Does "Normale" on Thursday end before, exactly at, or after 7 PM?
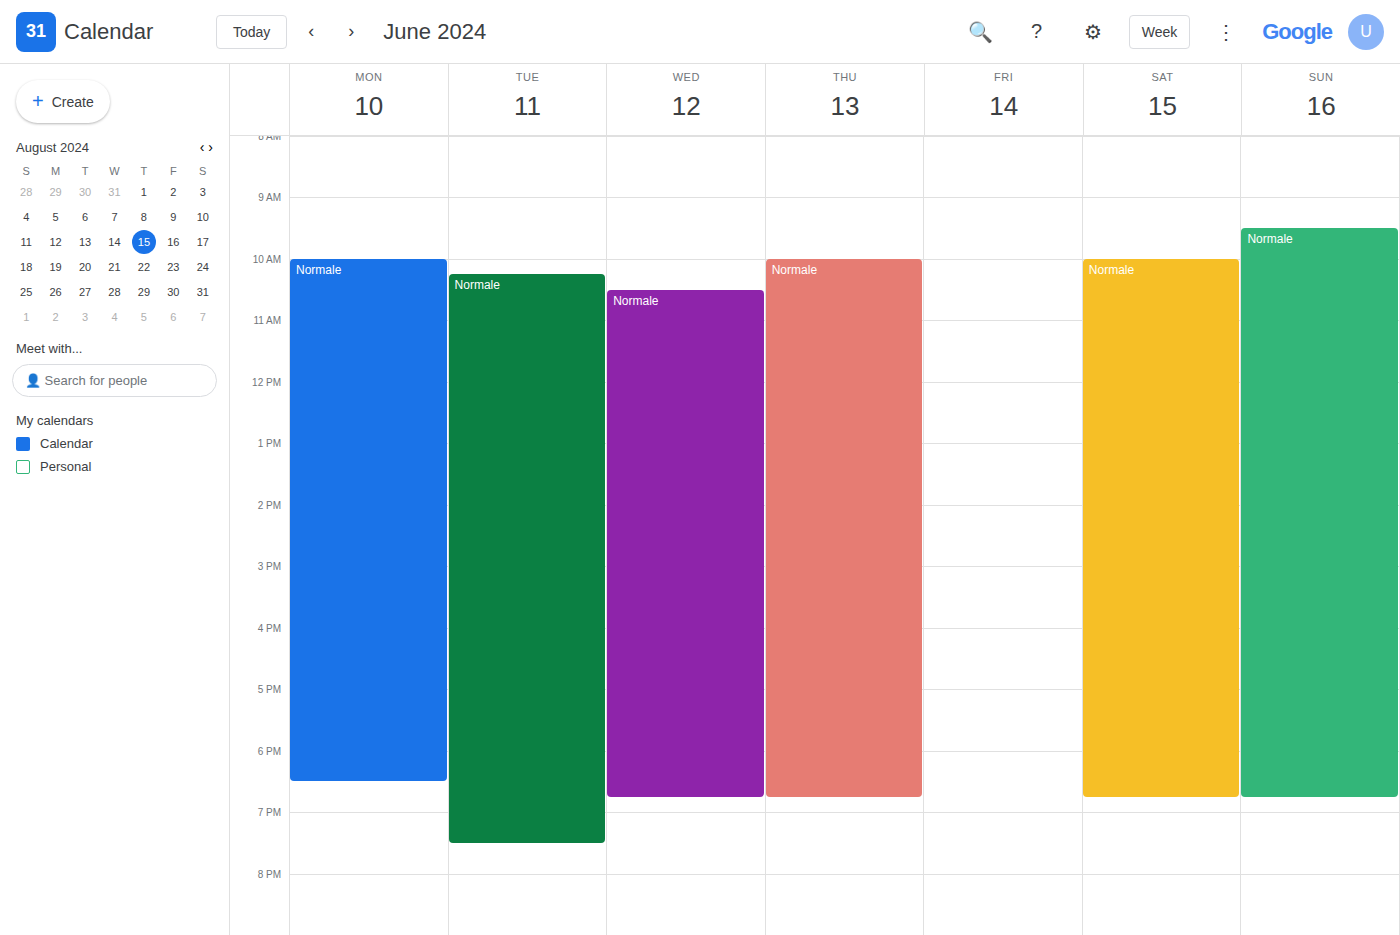
6:45 PM -- before 7 PM, 15 minutes above the 7 PM line.